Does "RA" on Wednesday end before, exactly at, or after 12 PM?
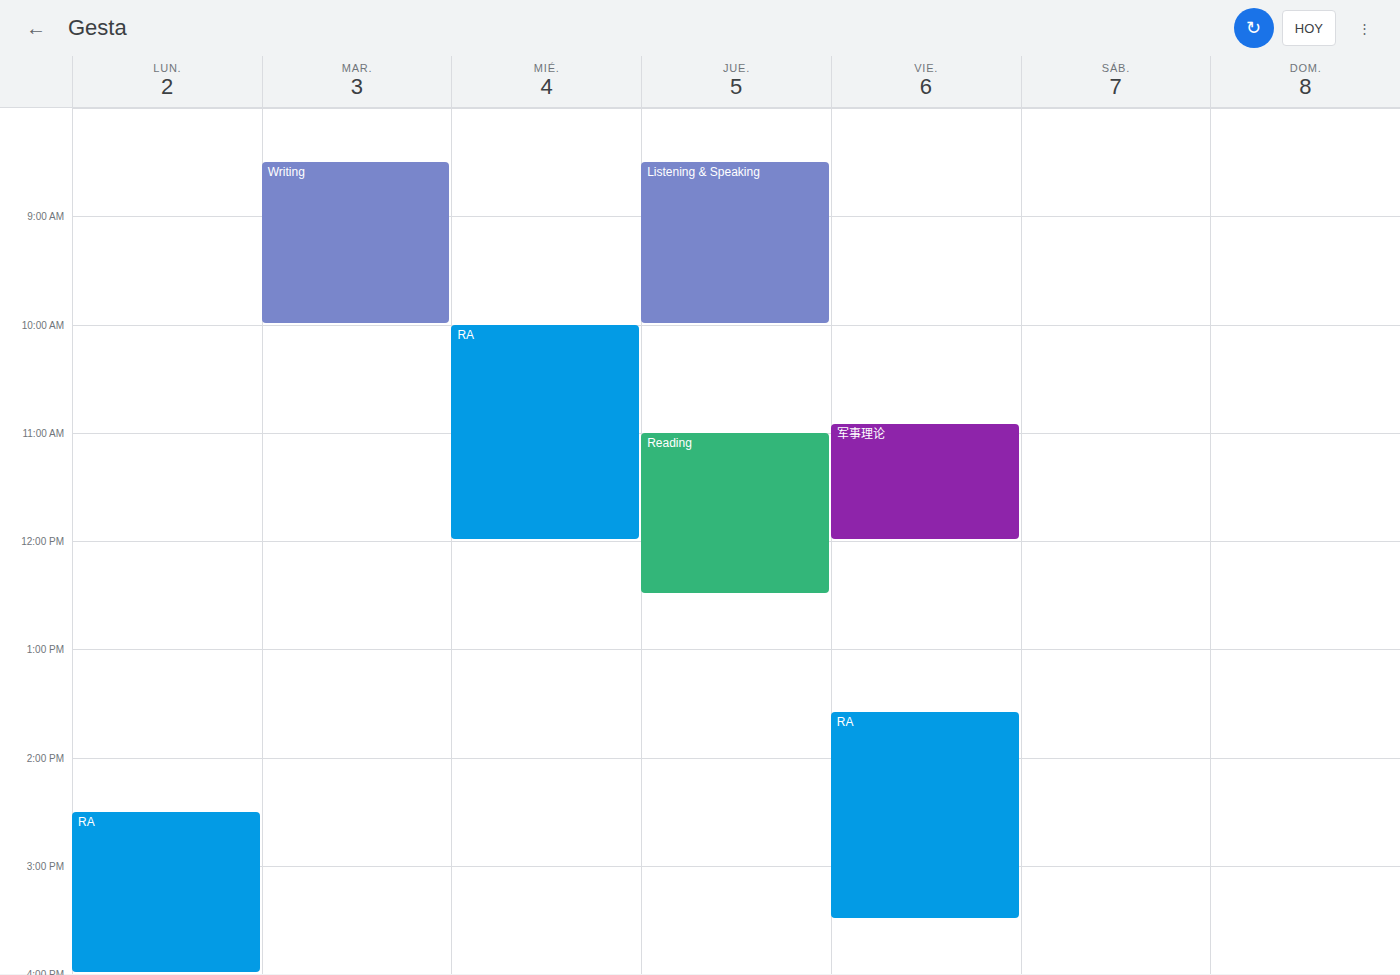
12:00 PM -- exactly at 12 PM, on the 12 PM line.